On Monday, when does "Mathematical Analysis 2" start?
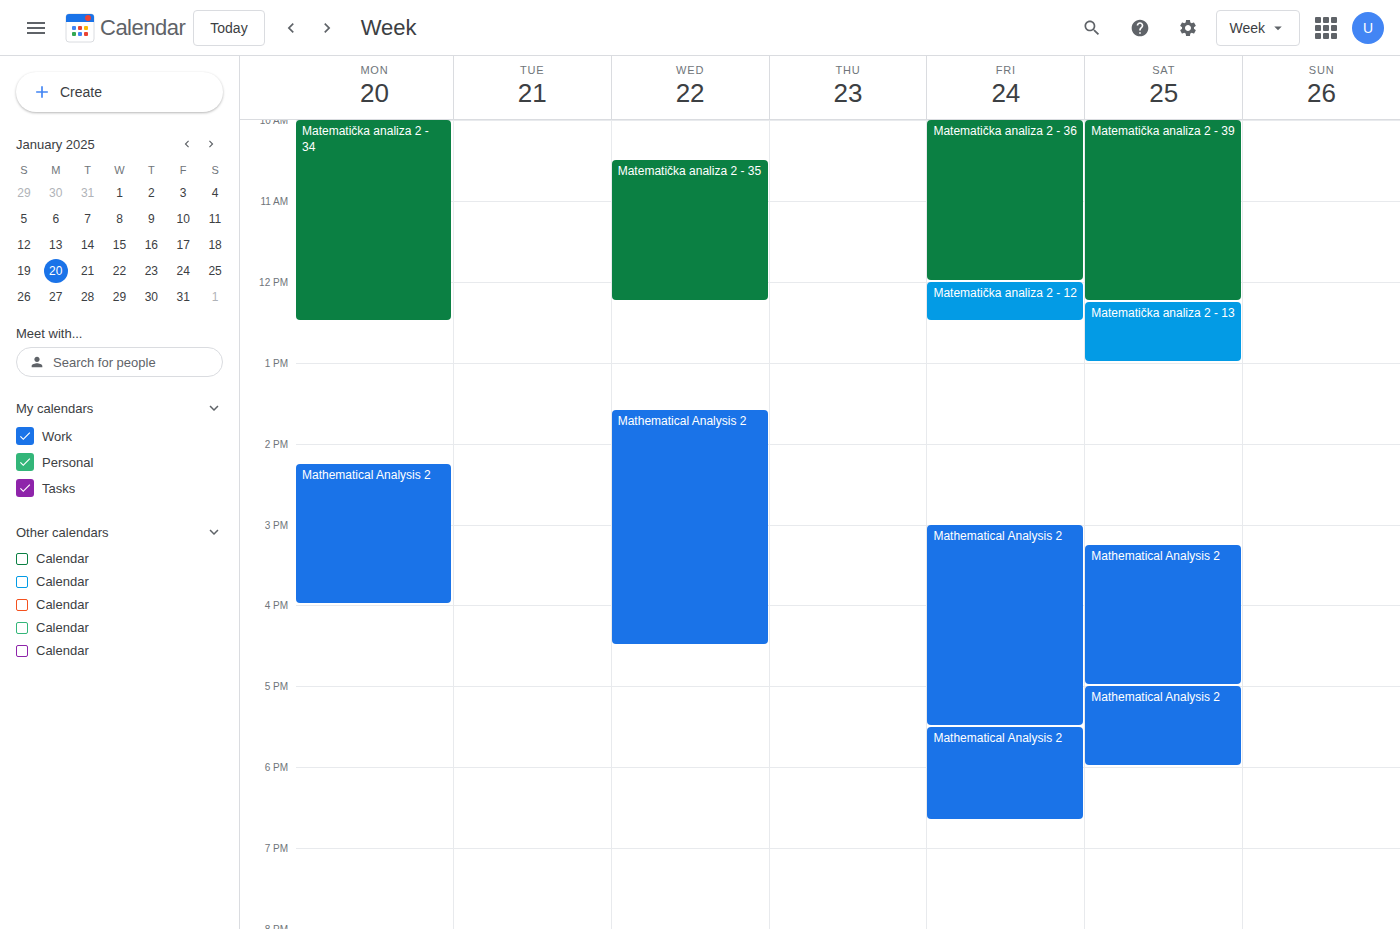
2:15 PM